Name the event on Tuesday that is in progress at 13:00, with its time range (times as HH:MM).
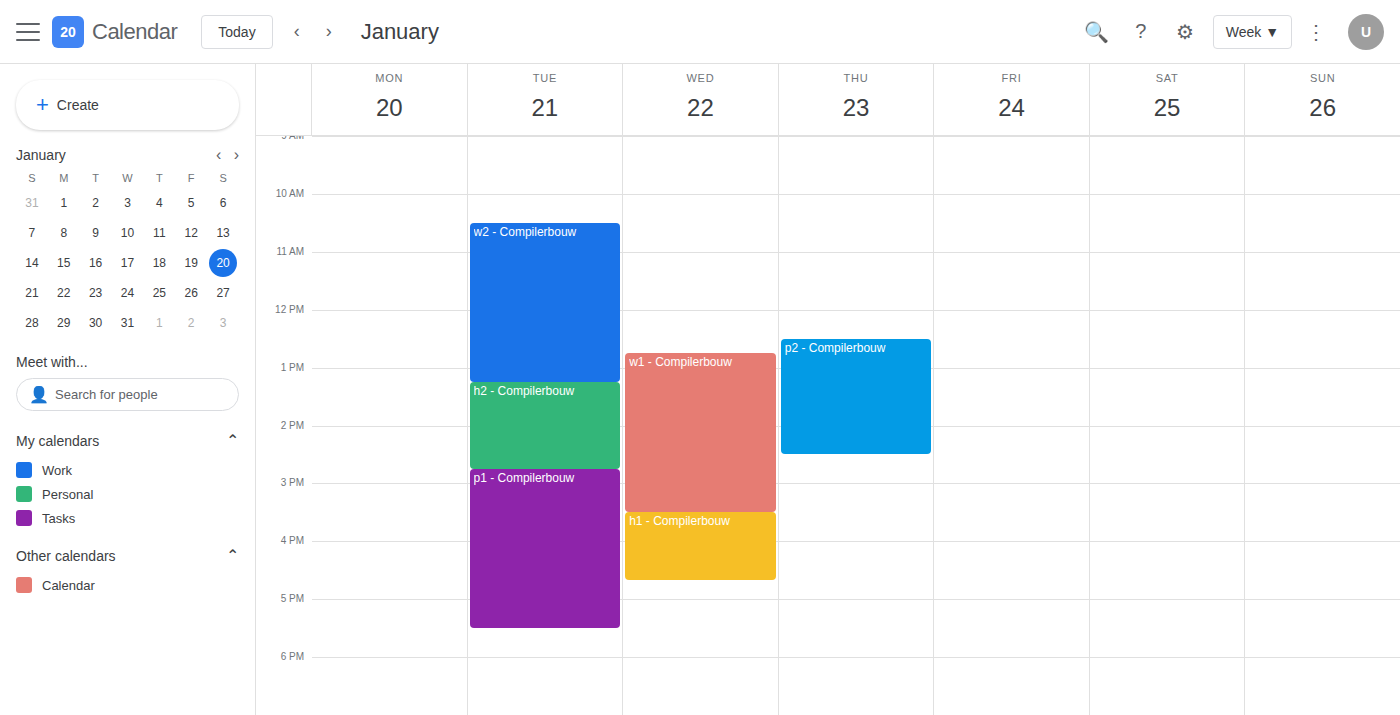
"w2 - Compilerbouw", 10:30 to 13:15